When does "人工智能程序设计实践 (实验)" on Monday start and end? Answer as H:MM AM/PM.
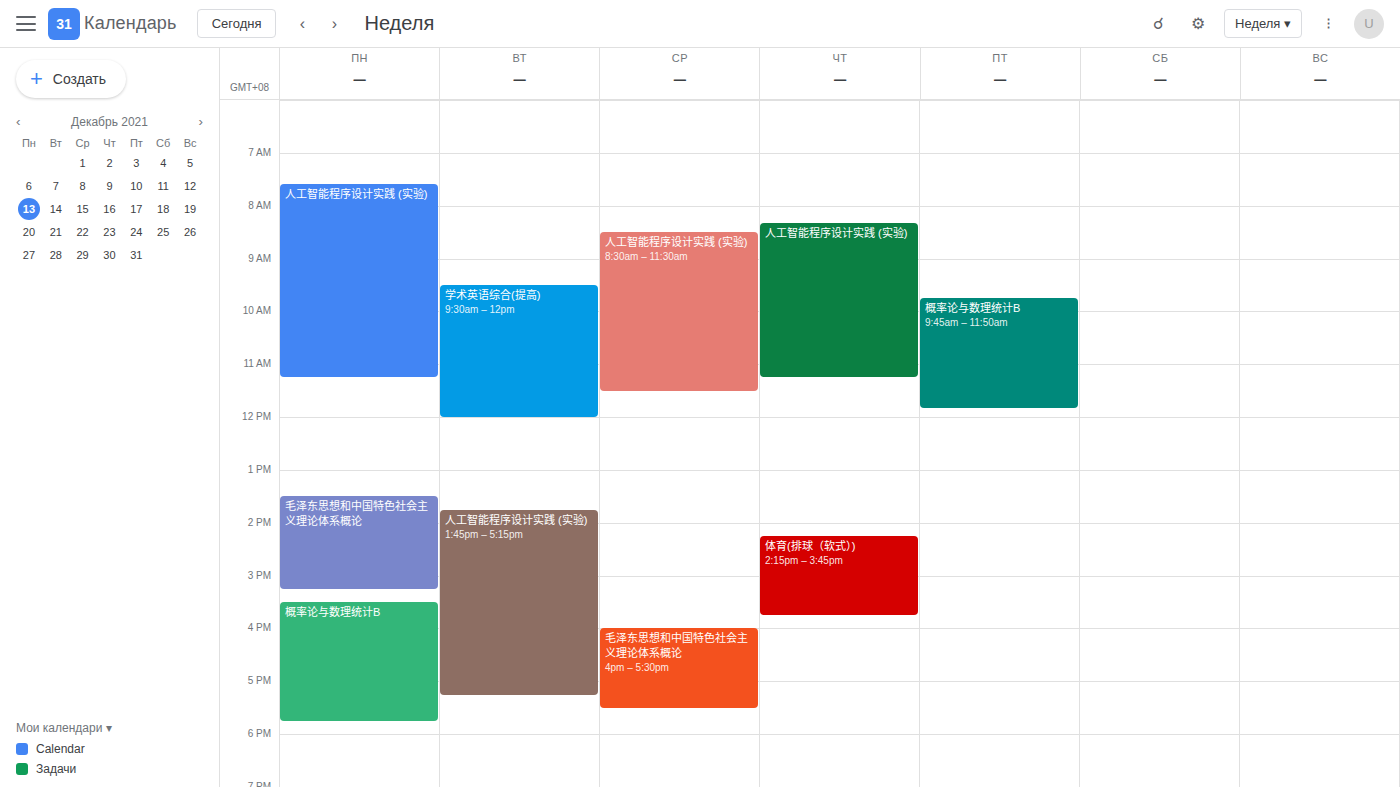
7:35 AM to 11:15 AM